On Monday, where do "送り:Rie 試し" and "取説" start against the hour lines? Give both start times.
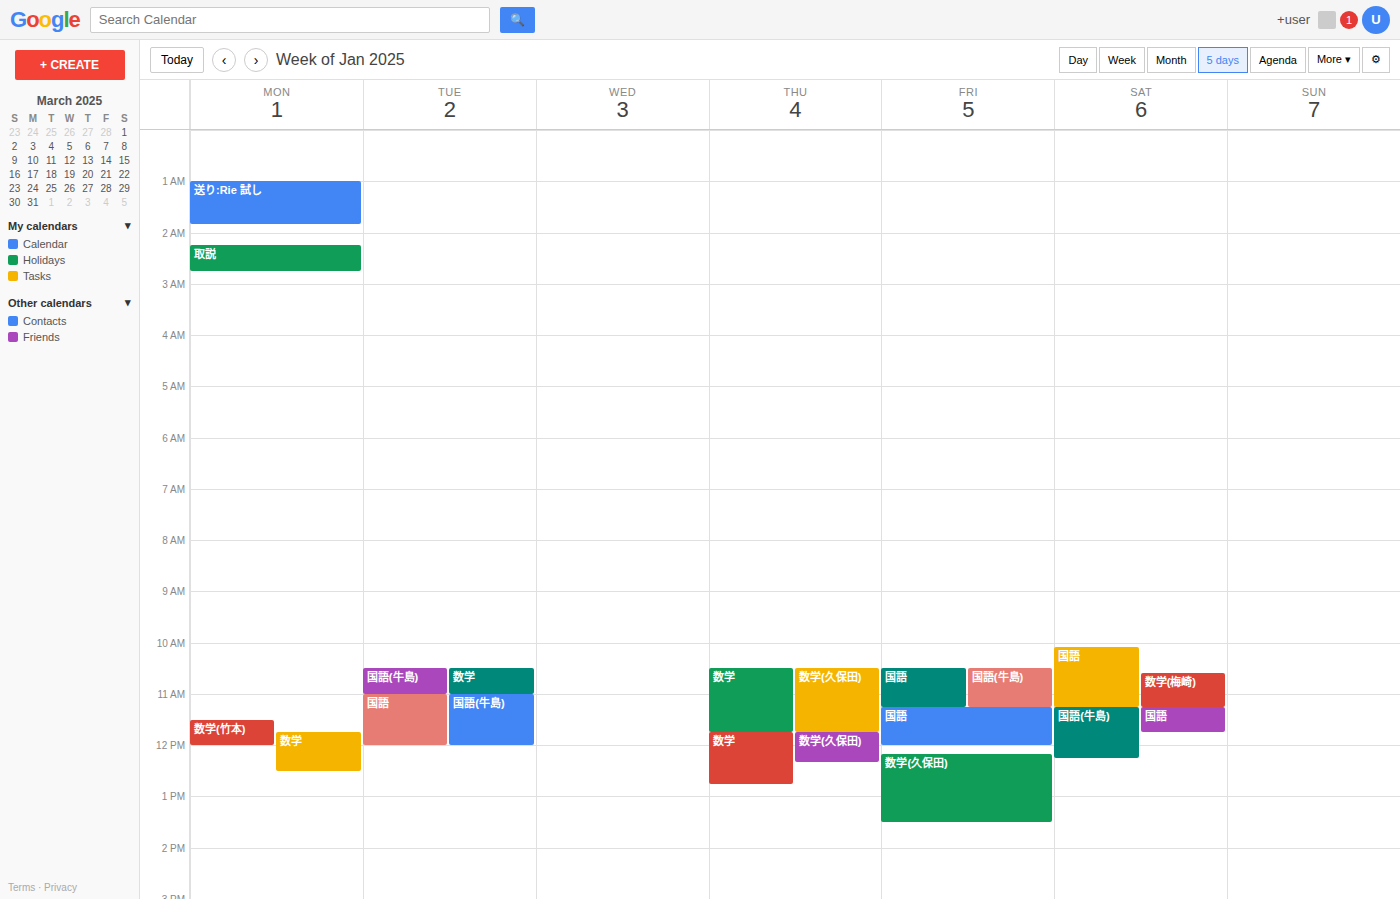
"送り:Rie 試し": 1:00 AM, exactly on the 1 AM line. "取説": 2:15 AM, neither: a quarter of the way from the 2 AM line to the 3 AM line.